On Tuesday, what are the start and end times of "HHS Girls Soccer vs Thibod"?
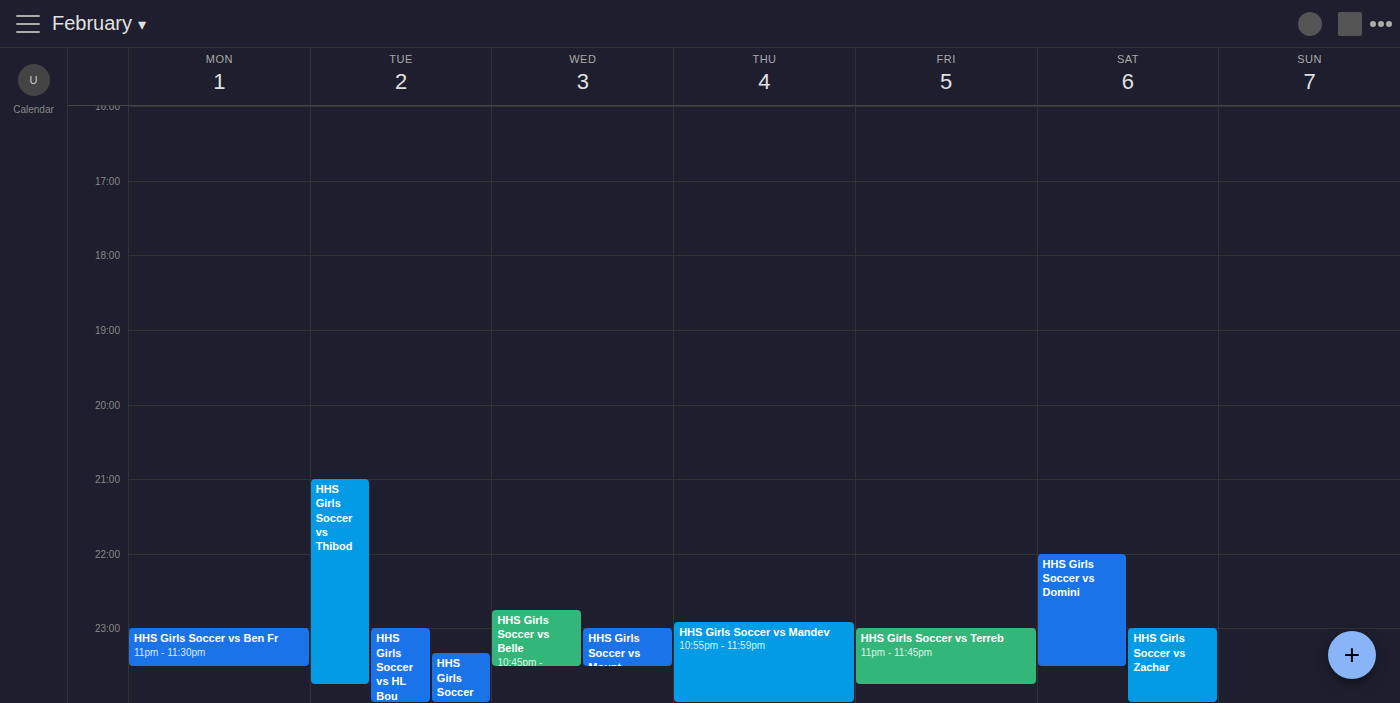
9:00 PM to 11:45 PM